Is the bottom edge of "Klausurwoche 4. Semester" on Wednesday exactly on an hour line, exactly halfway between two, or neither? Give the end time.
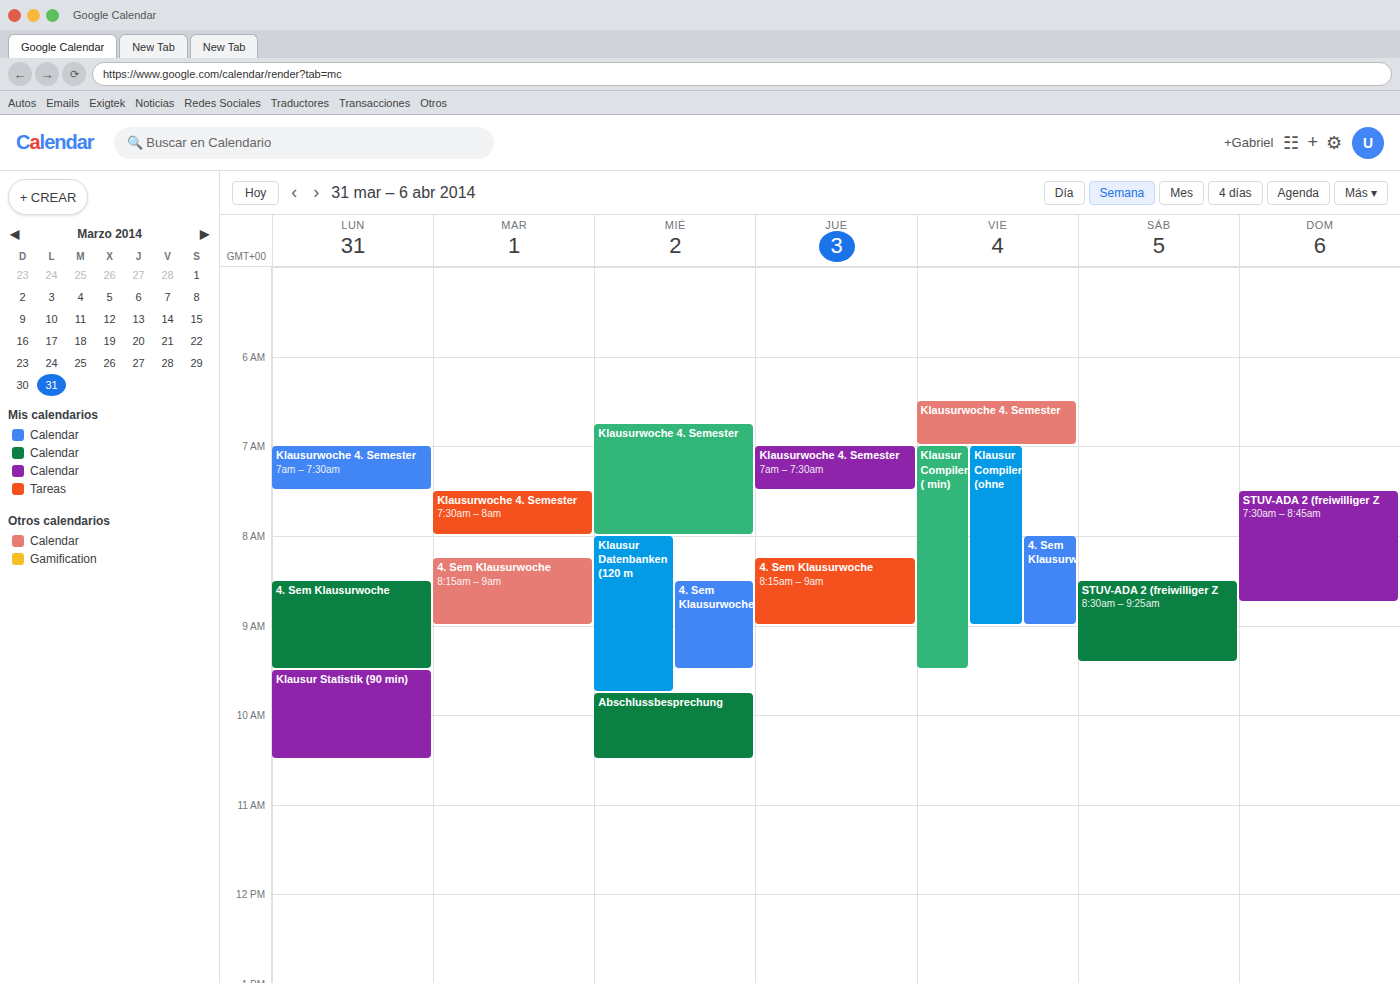
8:00 AM -- exactly on the 8 AM line.